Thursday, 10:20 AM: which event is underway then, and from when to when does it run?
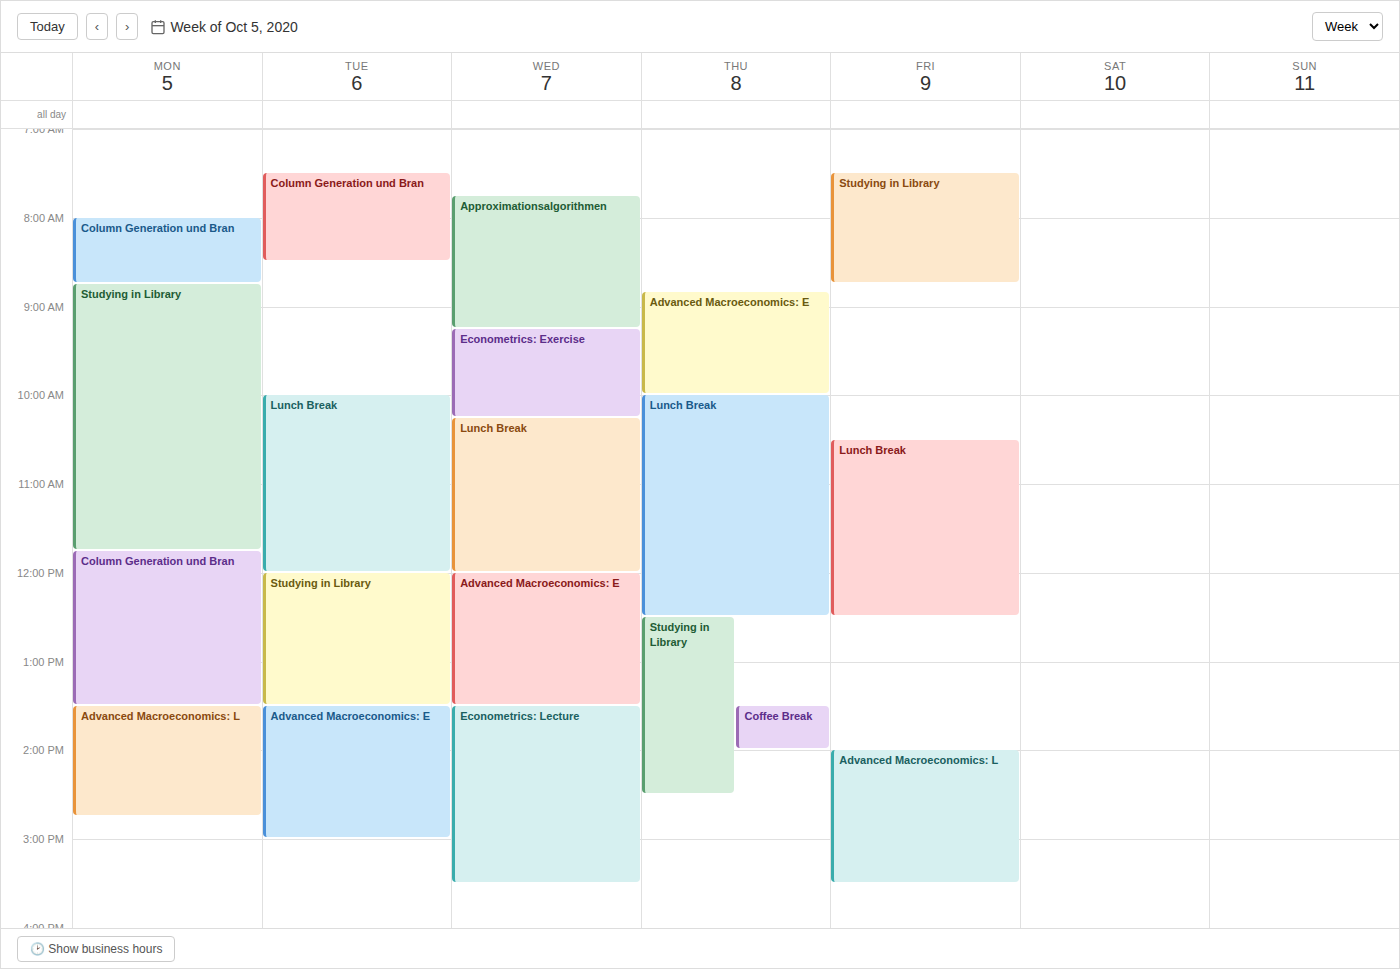
"Lunch Break", 10:00 AM to 12:30 PM